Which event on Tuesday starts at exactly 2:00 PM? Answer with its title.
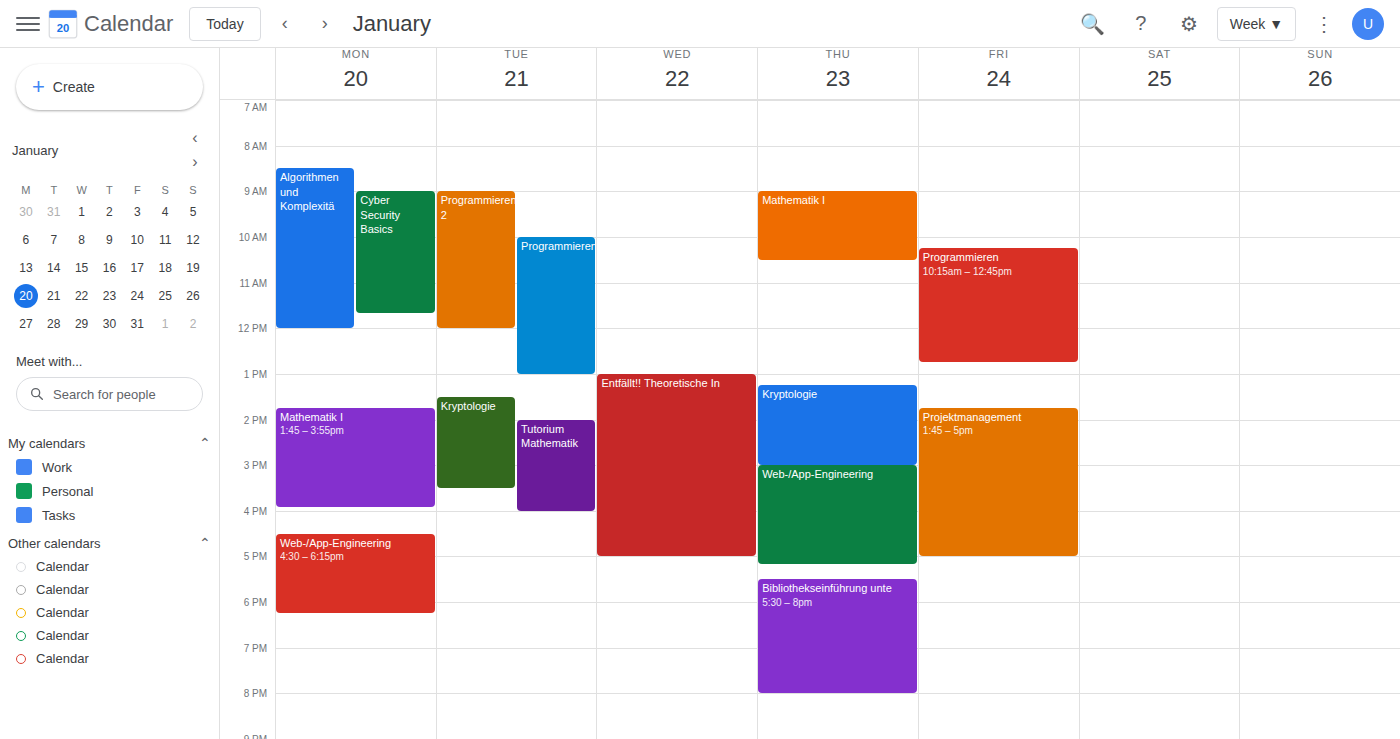
"Tutorium Mathematik"